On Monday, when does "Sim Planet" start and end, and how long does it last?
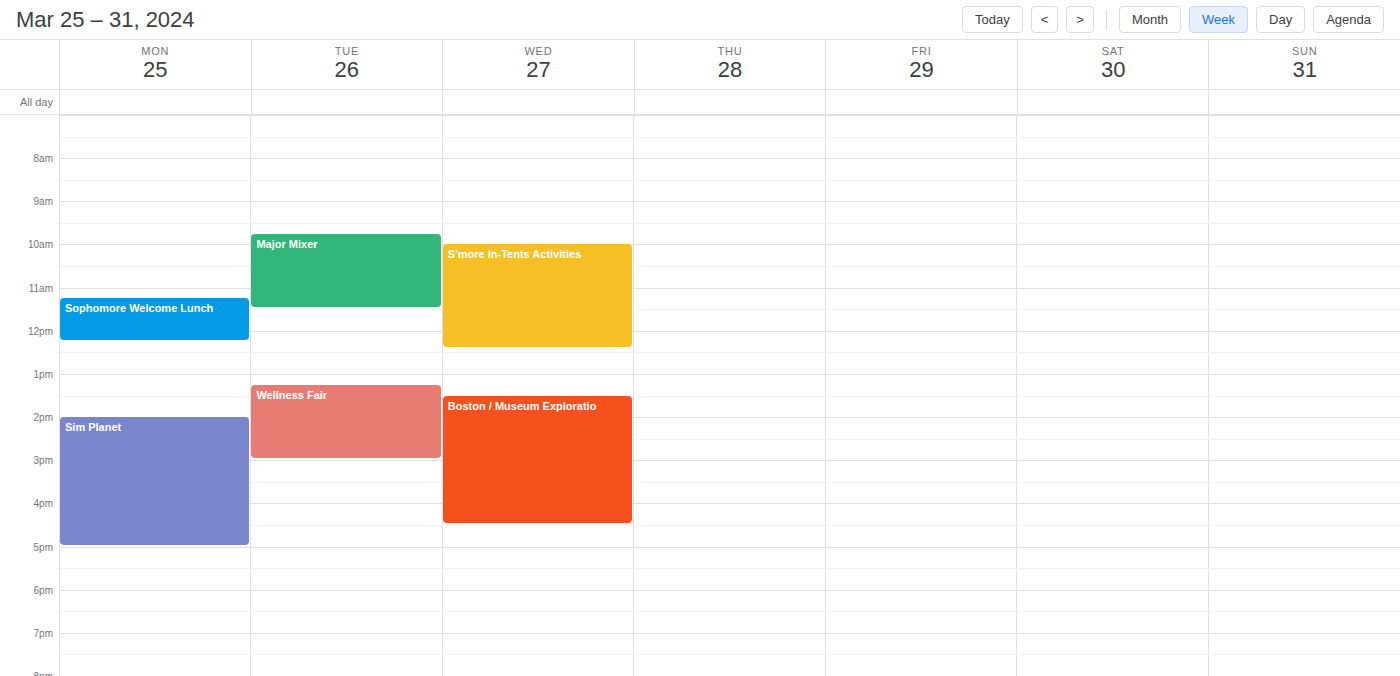
2:00 PM to 5:00 PM, 3 hours